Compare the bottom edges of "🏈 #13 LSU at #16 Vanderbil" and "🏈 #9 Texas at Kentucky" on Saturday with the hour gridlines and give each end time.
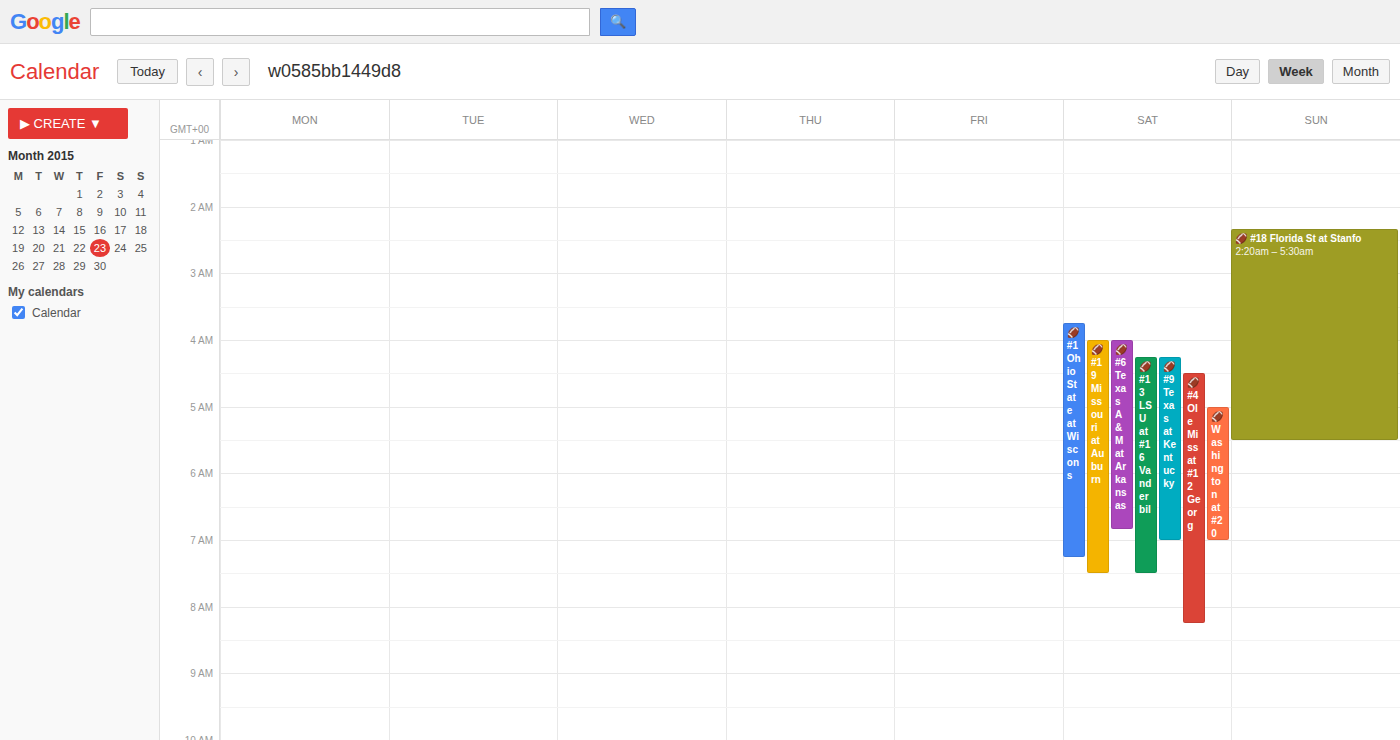
"🏈 #13 LSU at #16 Vanderbil": 7:30 AM, halfway between the 7 AM and 8 AM lines. "🏈 #9 Texas at Kentucky": 7:00 AM, exactly on the 7 AM line.